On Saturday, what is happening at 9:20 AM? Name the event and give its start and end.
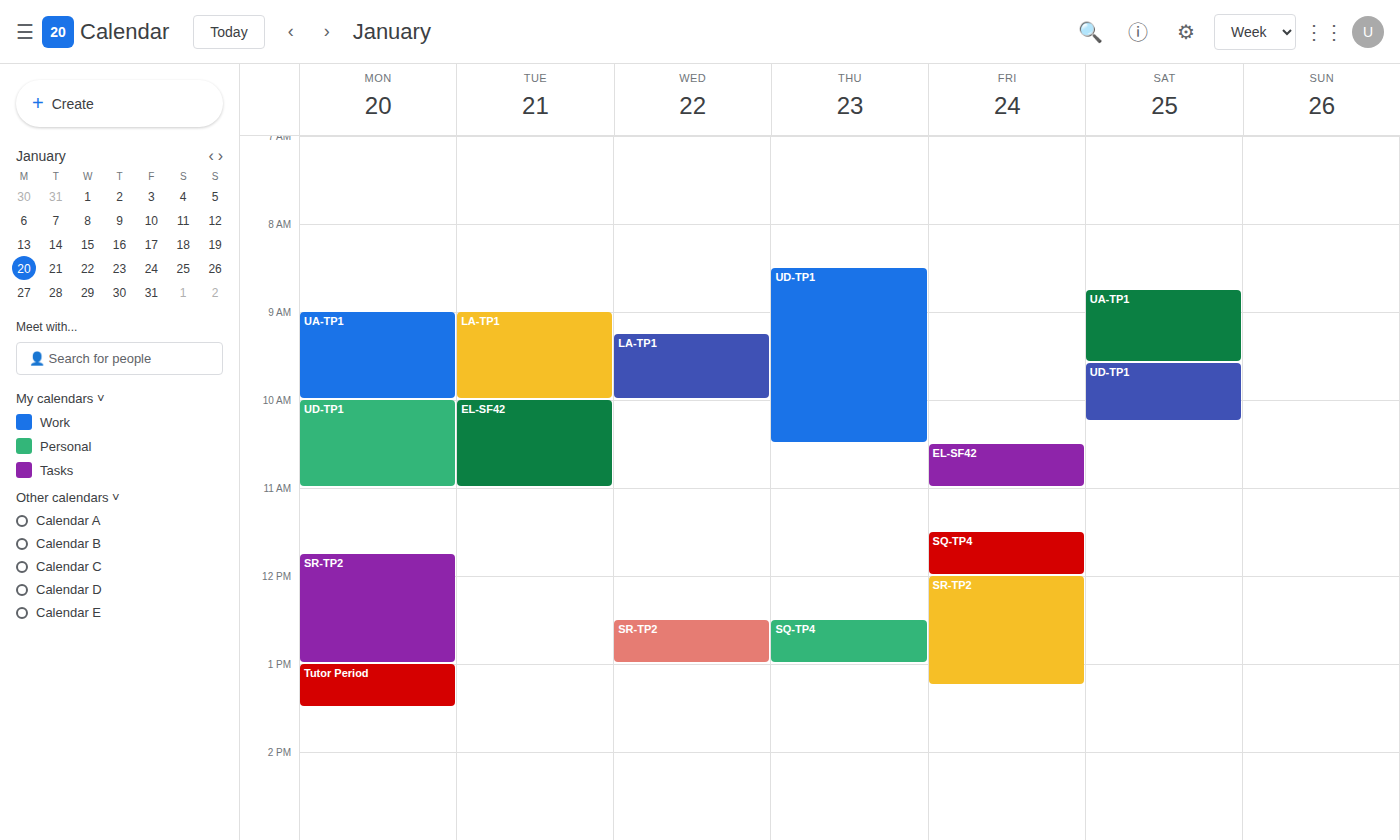
"UA-TP1", 8:45 AM to 9:35 AM